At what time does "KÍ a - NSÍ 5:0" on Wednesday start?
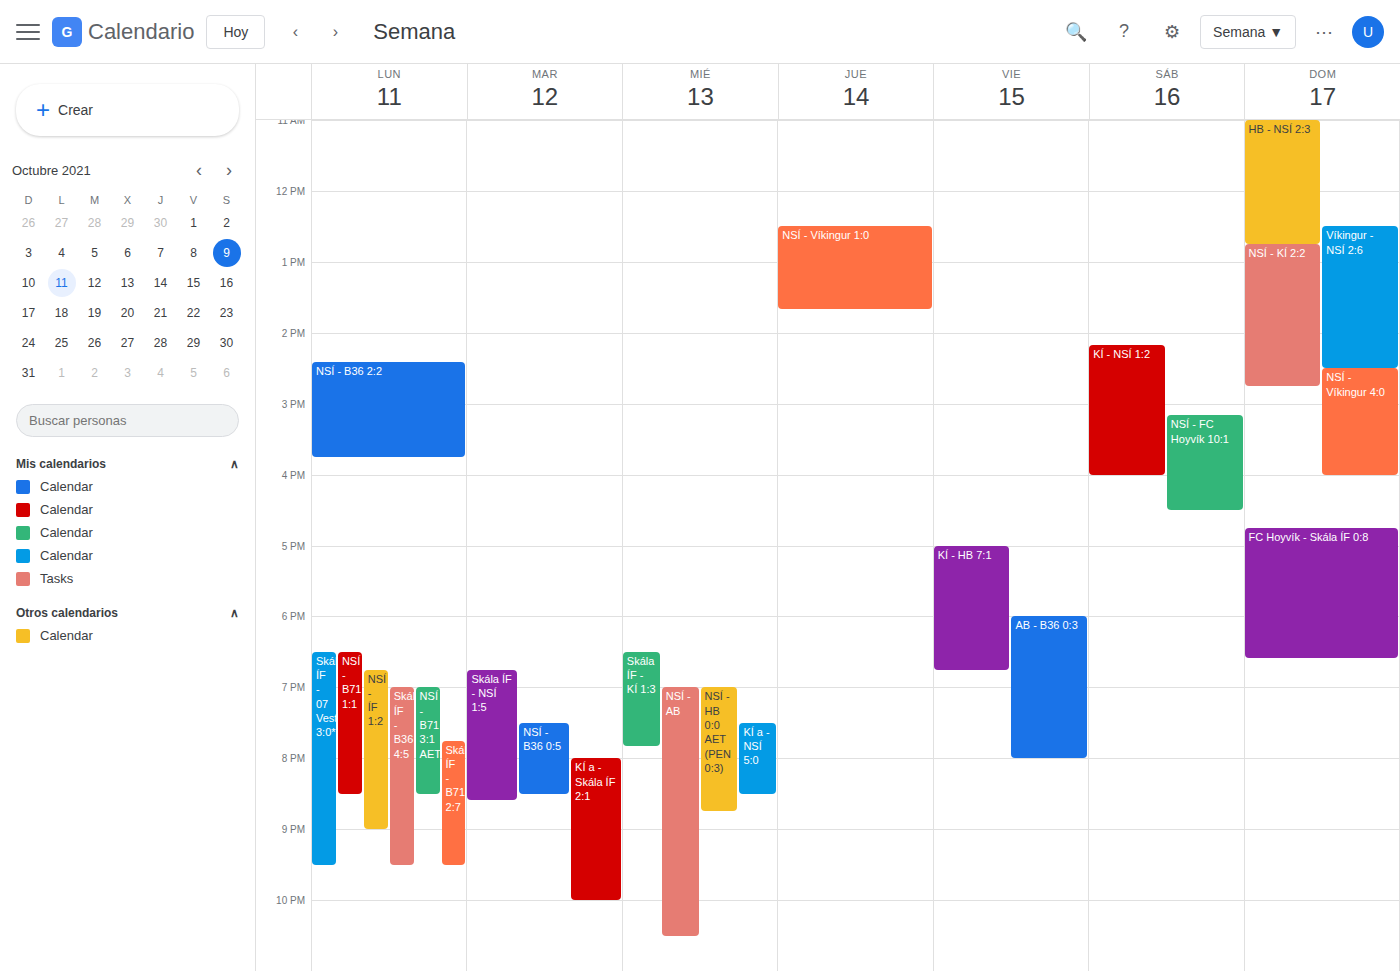
7:30 PM